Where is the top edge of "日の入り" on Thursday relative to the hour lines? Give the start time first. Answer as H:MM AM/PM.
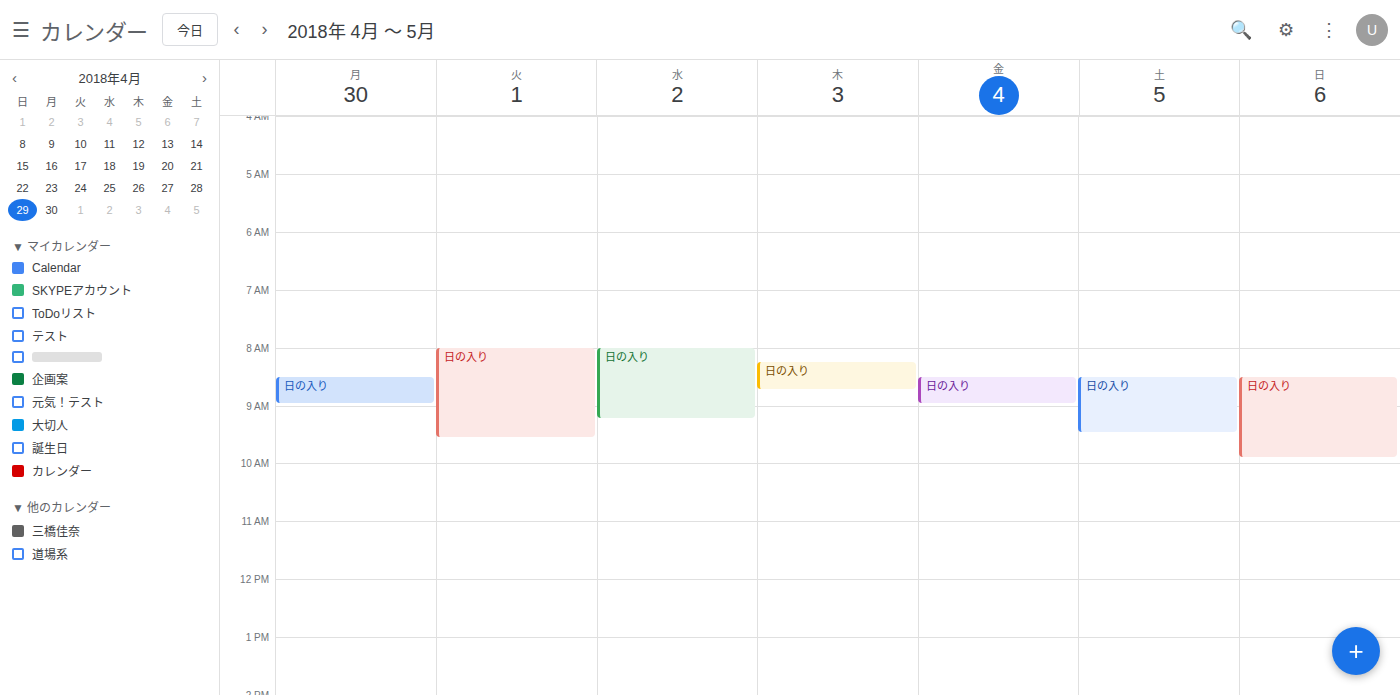
8:15 AM -- neither: a quarter of the way from the 8 AM line to the 9 AM line.